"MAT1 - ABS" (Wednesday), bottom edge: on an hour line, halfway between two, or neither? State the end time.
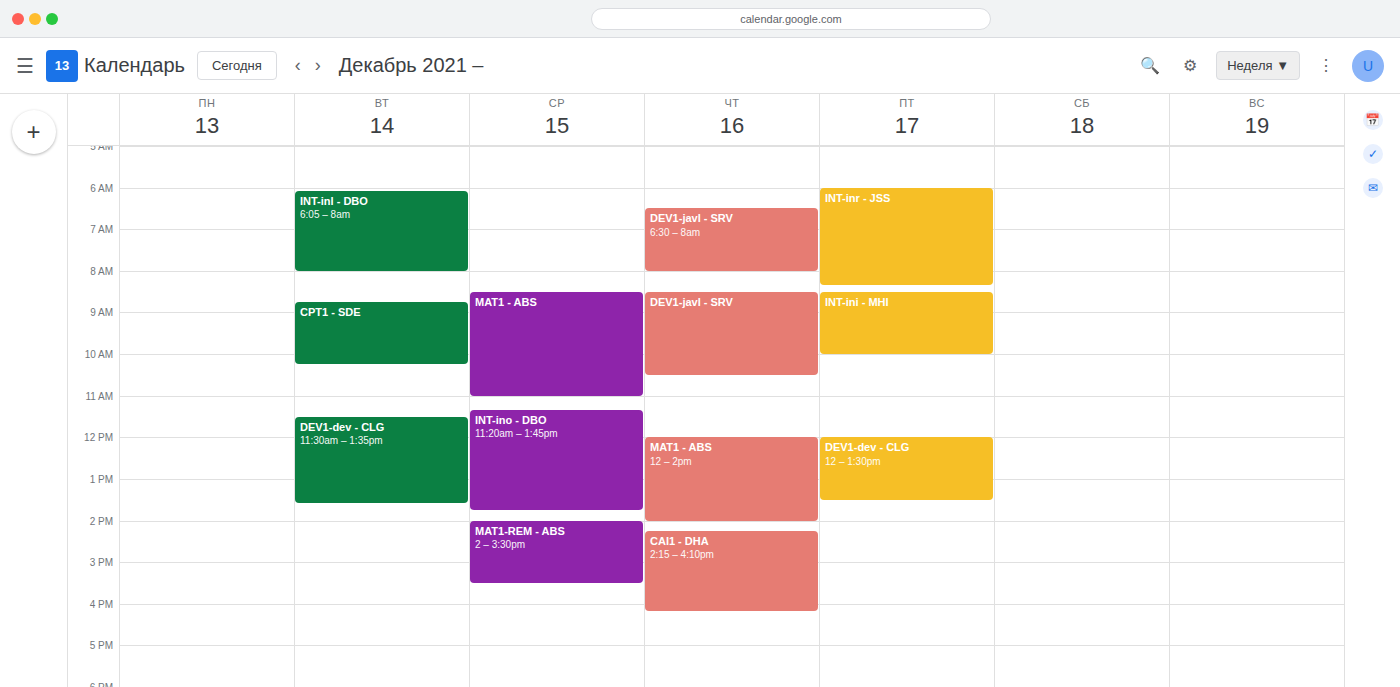
11:00 AM -- exactly on the 11 AM line.